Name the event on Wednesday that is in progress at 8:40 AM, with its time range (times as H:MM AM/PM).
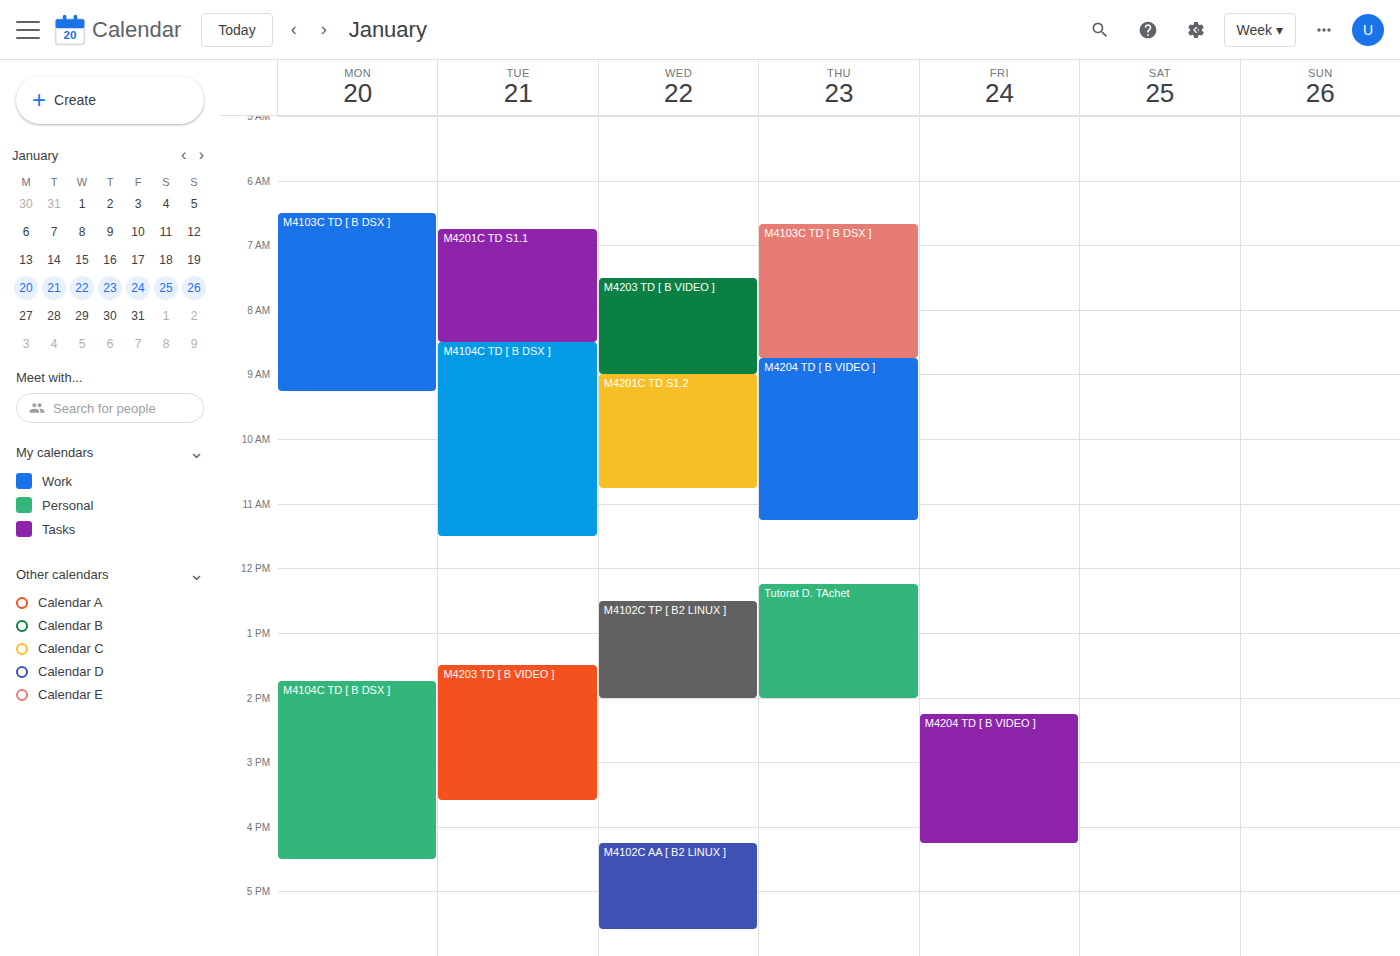
"M4203 TD [ B VIDEO ]", 7:30 AM to 9:00 AM